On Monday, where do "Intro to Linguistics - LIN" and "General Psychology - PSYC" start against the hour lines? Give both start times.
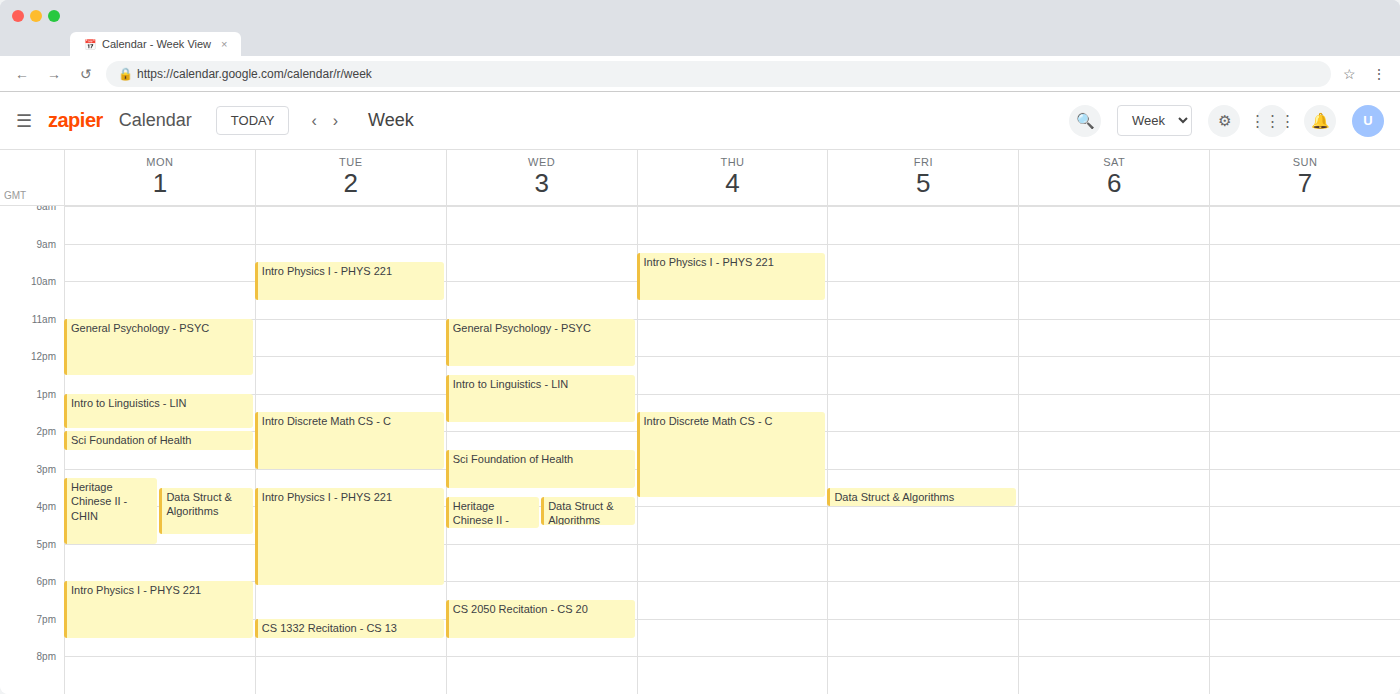
"Intro to Linguistics - LIN": 13:00, exactly on the 13:00 line. "General Psychology - PSYC": 11:00, exactly on the 11:00 line.